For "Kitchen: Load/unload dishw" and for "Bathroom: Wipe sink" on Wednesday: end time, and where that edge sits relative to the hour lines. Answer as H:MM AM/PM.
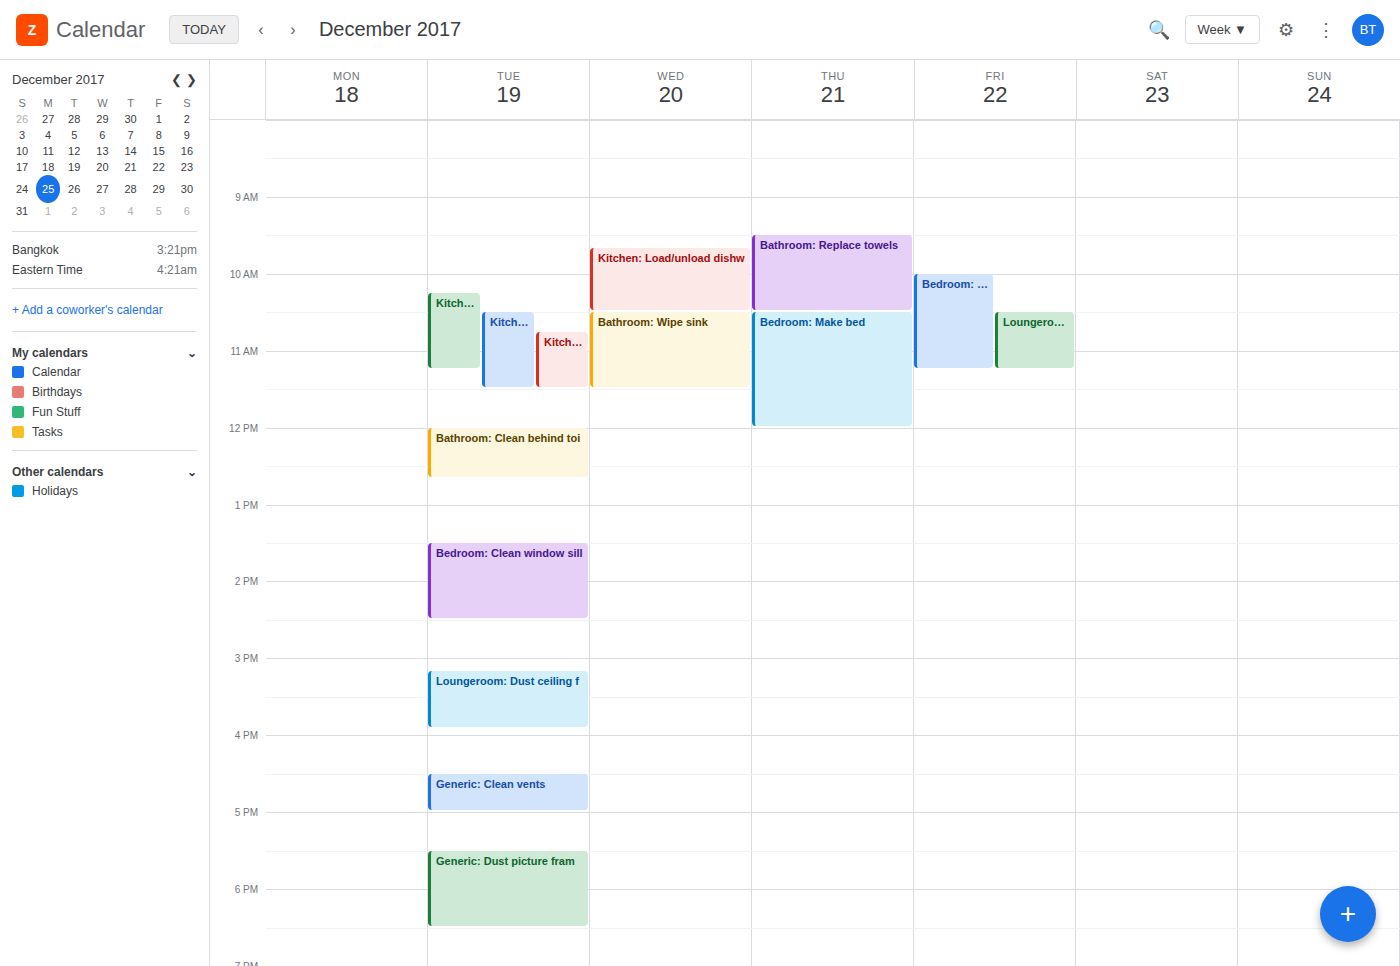
"Kitchen: Load/unload dishw": 10:30 AM, halfway between the 10 AM and 11 AM lines. "Bathroom: Wipe sink": 11:30 AM, halfway between the 11 AM and 12 PM lines.